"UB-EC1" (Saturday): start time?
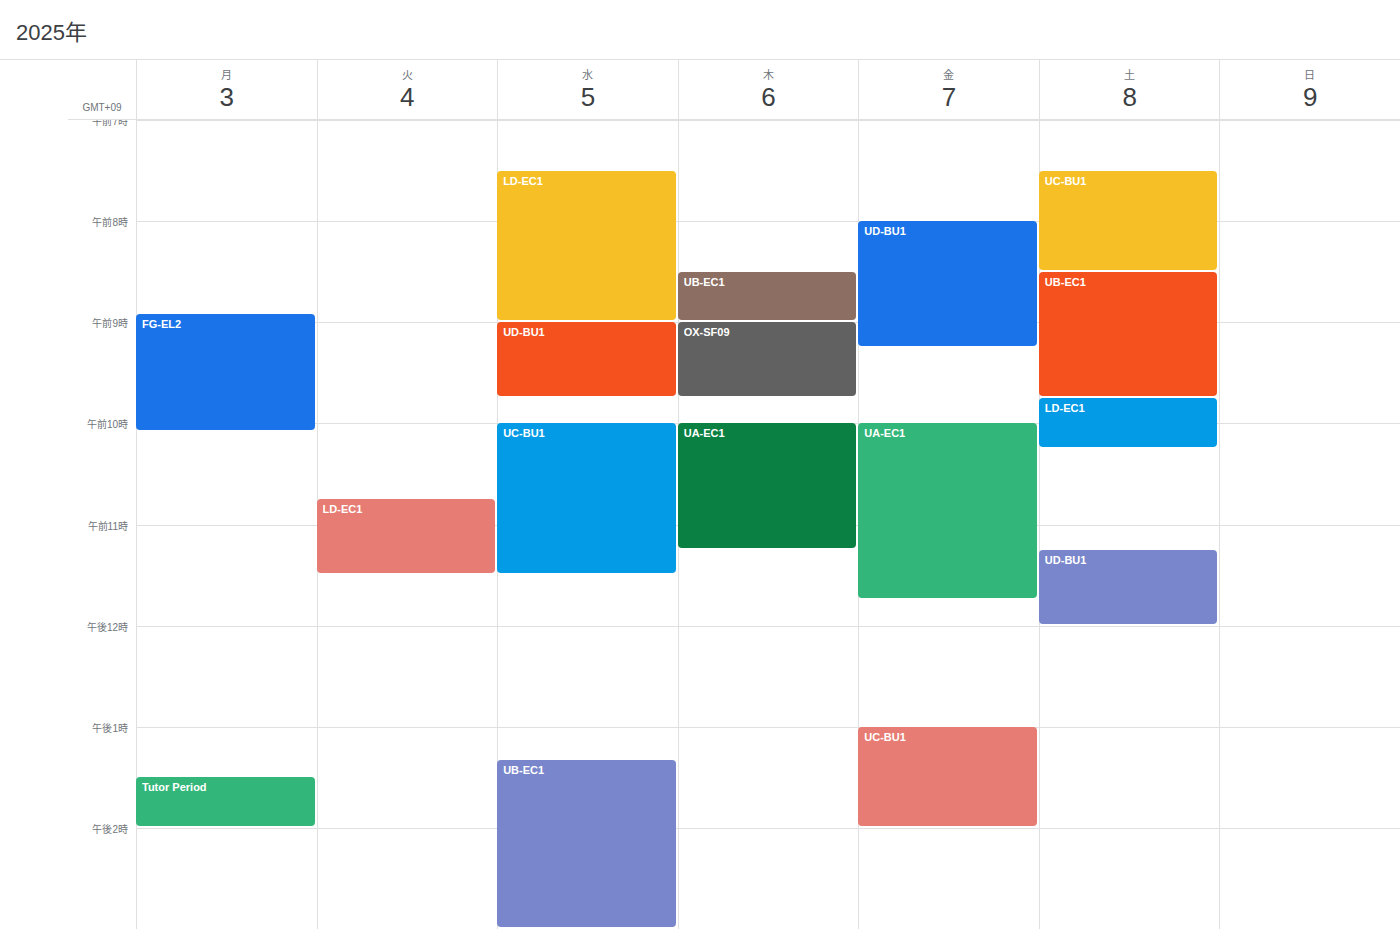
8:30 AM